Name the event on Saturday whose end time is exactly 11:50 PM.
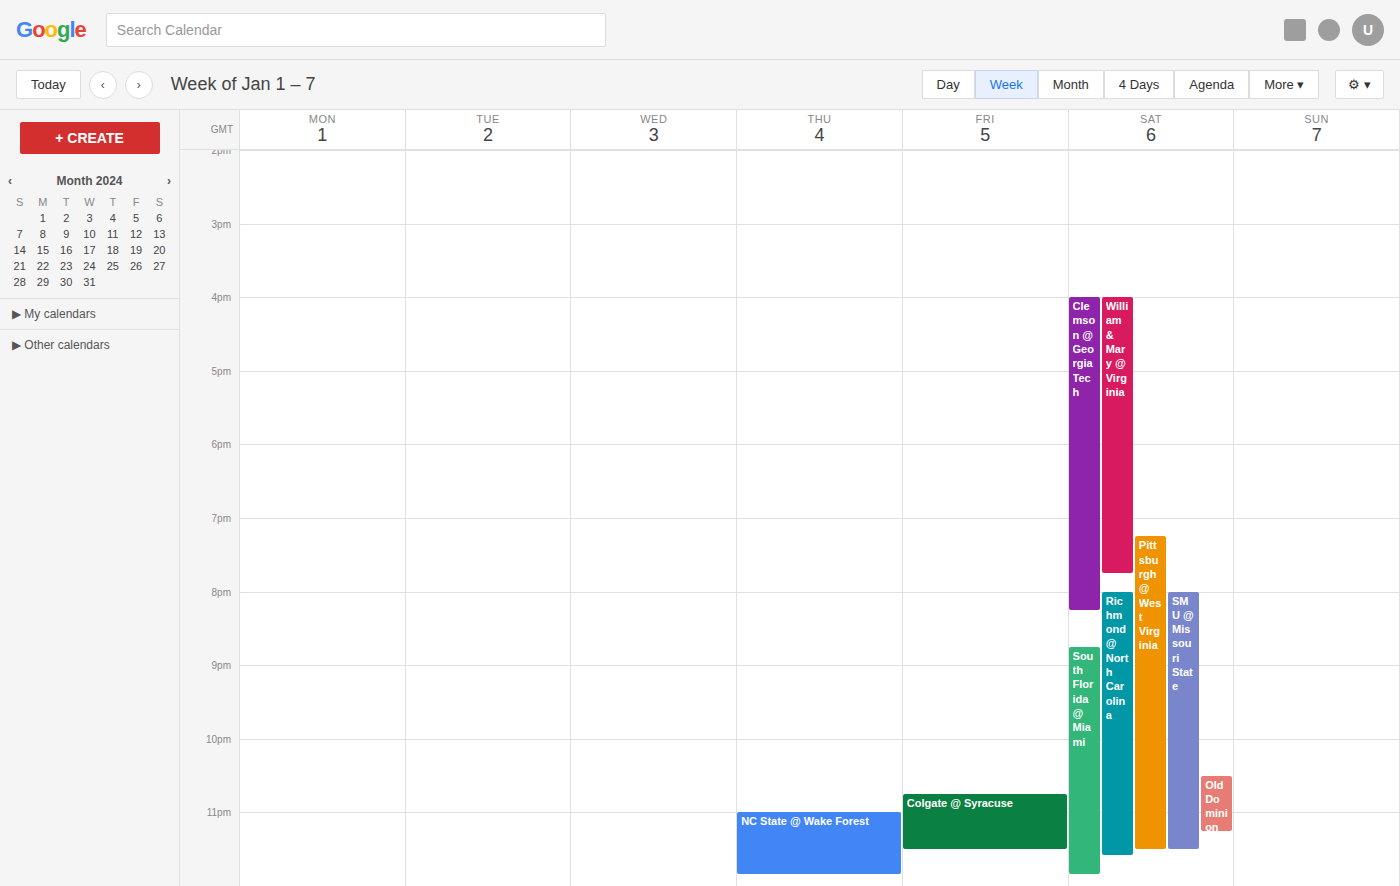
"South Florida @ Miami"